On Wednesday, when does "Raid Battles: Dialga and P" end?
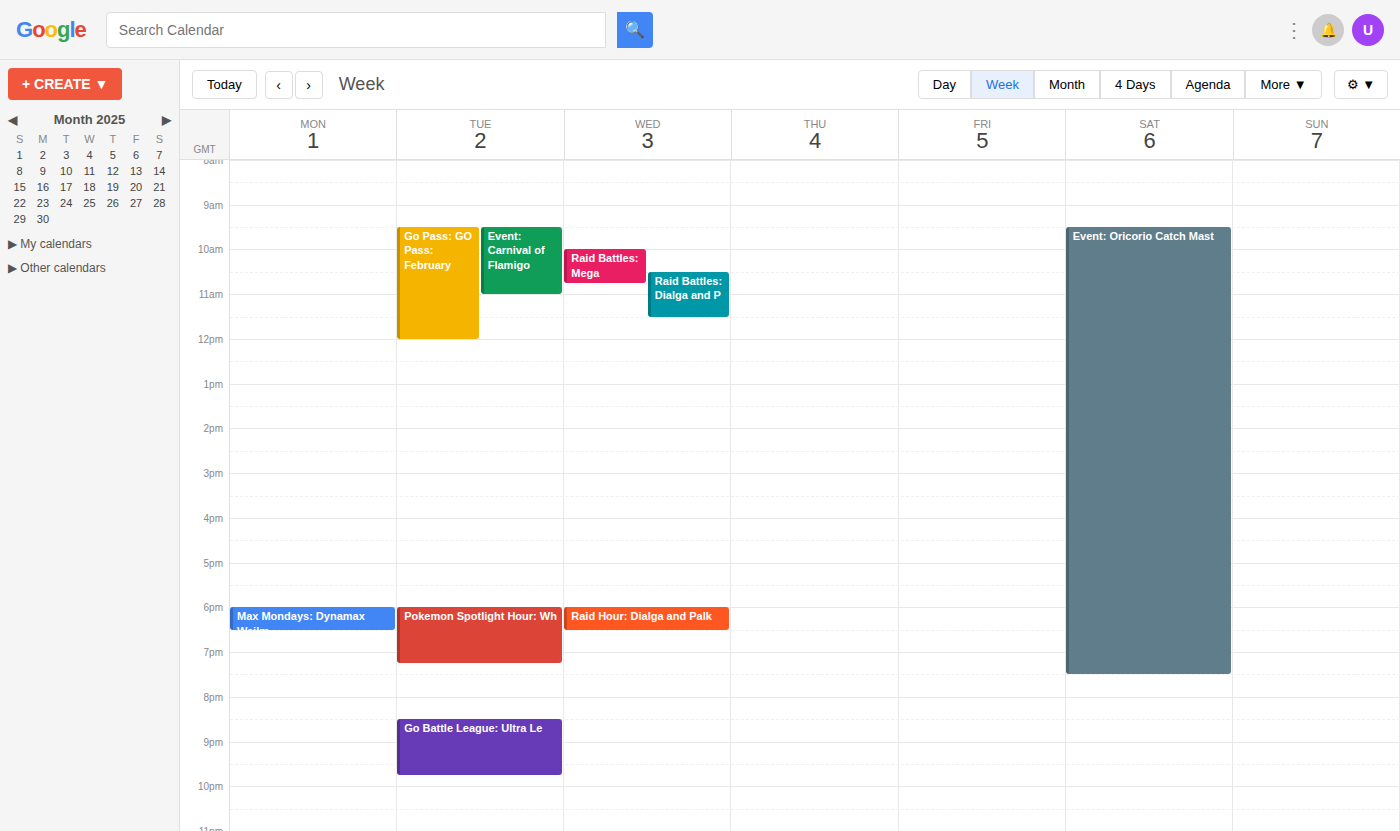
11:30 AM